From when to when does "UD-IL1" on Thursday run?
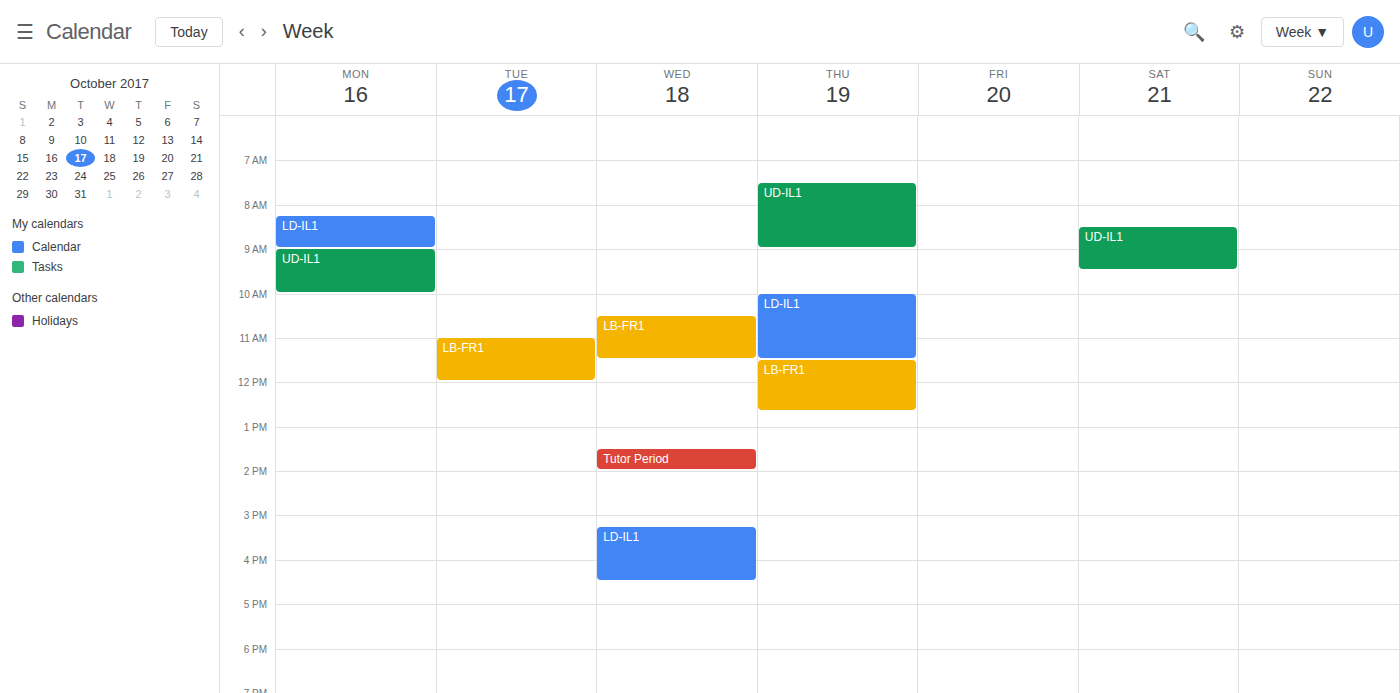
07:30 to 09:00